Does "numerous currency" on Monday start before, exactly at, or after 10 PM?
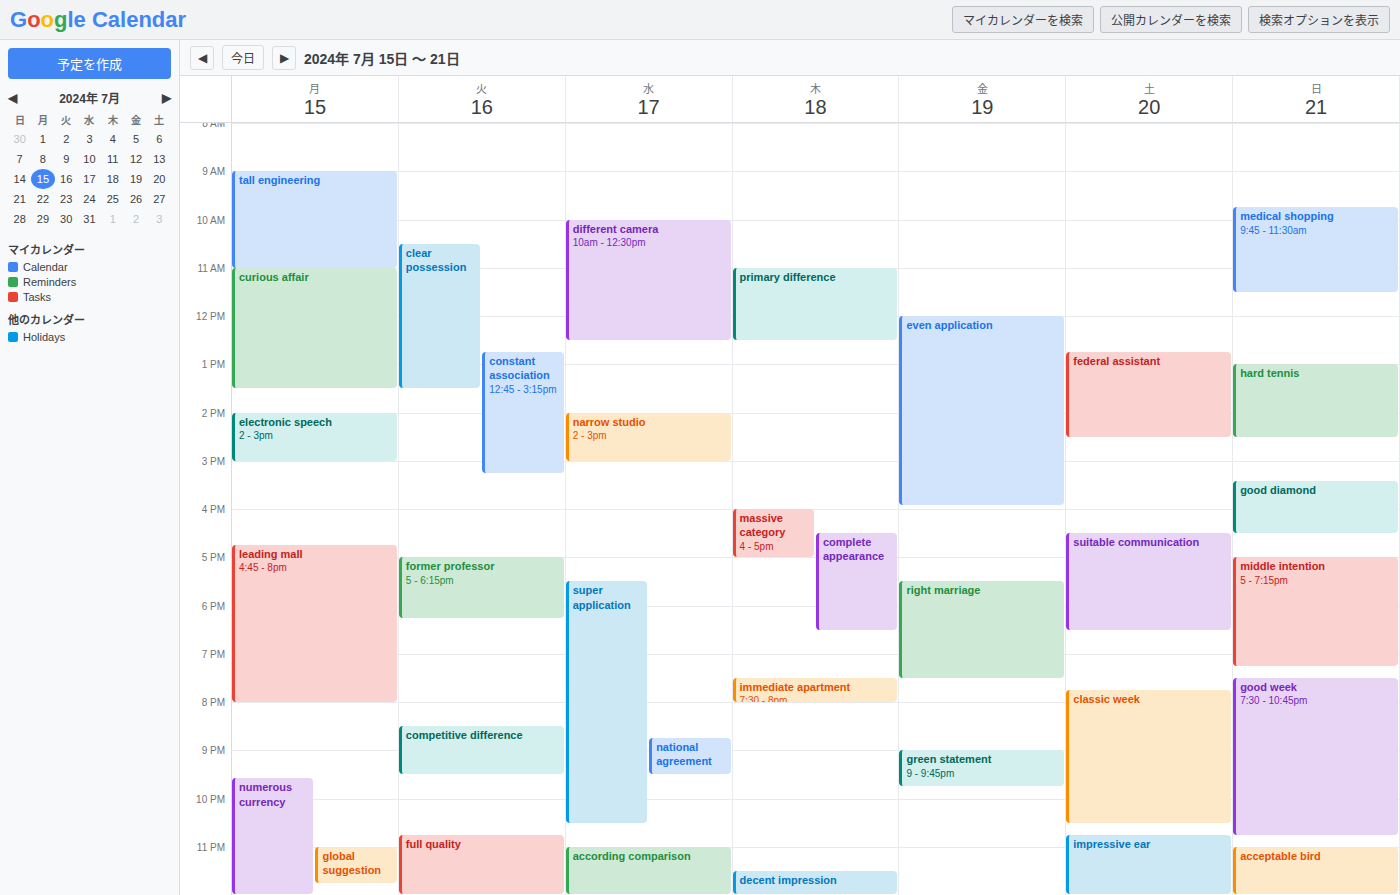
9:35 PM -- before 10 PM, 25 minutes above the 10 PM line.